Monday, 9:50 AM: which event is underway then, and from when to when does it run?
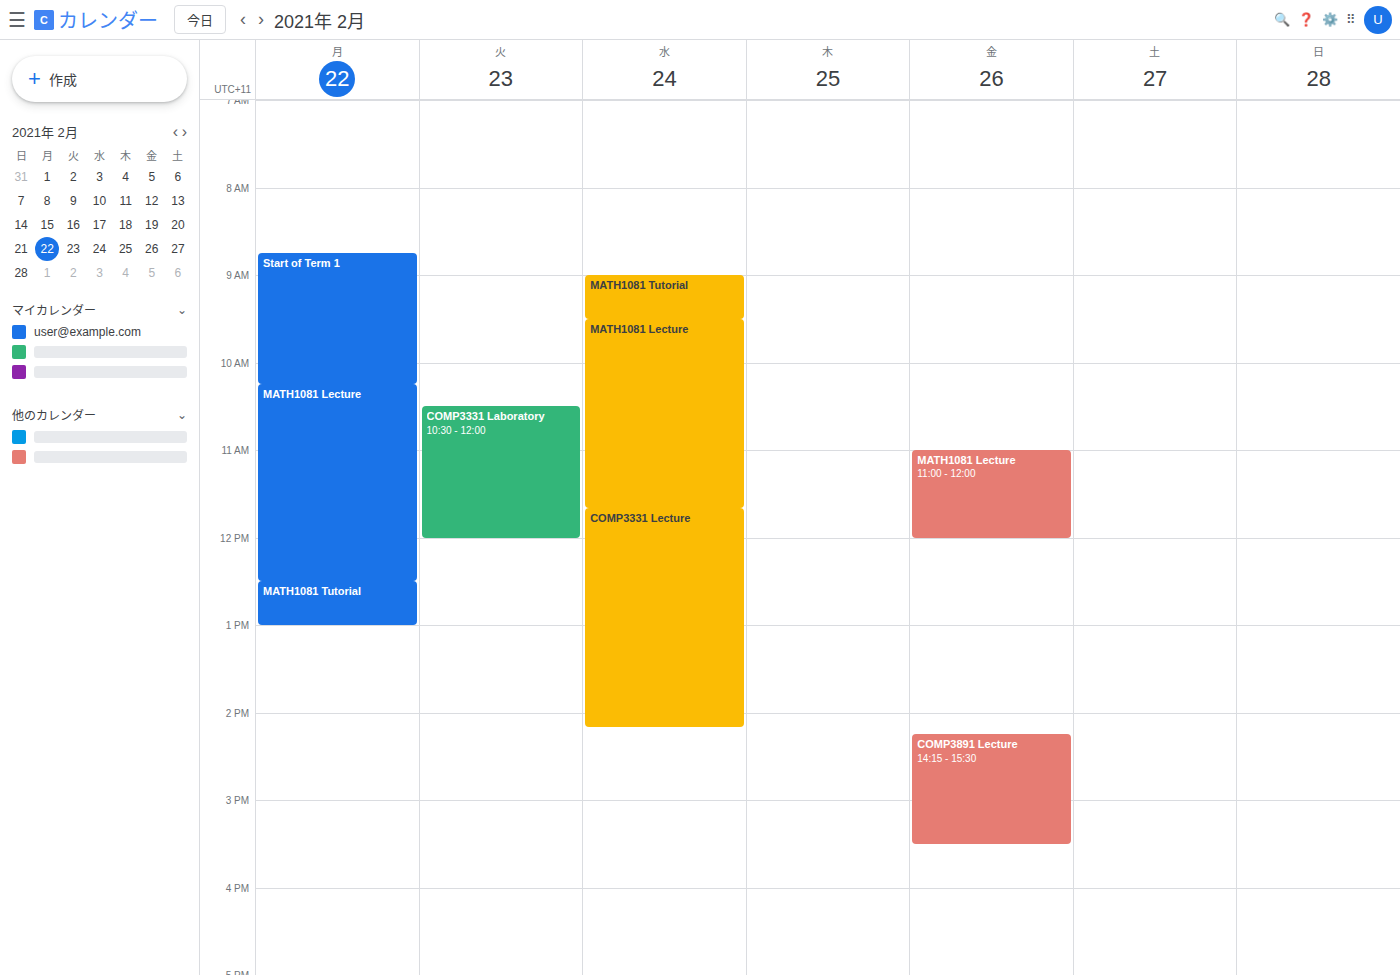
"Start of Term 1", 8:45 AM to 10:15 AM